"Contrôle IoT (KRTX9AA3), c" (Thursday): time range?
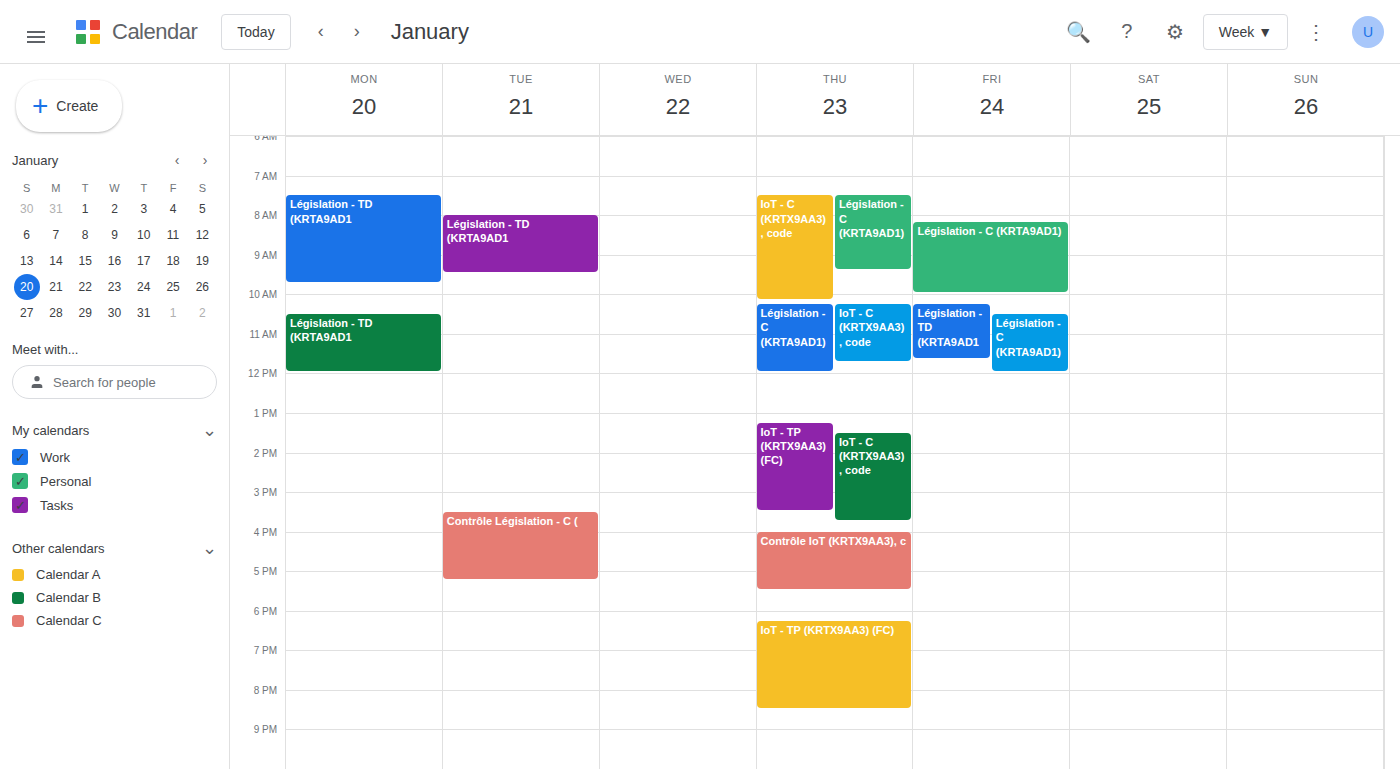
16:00 to 17:30